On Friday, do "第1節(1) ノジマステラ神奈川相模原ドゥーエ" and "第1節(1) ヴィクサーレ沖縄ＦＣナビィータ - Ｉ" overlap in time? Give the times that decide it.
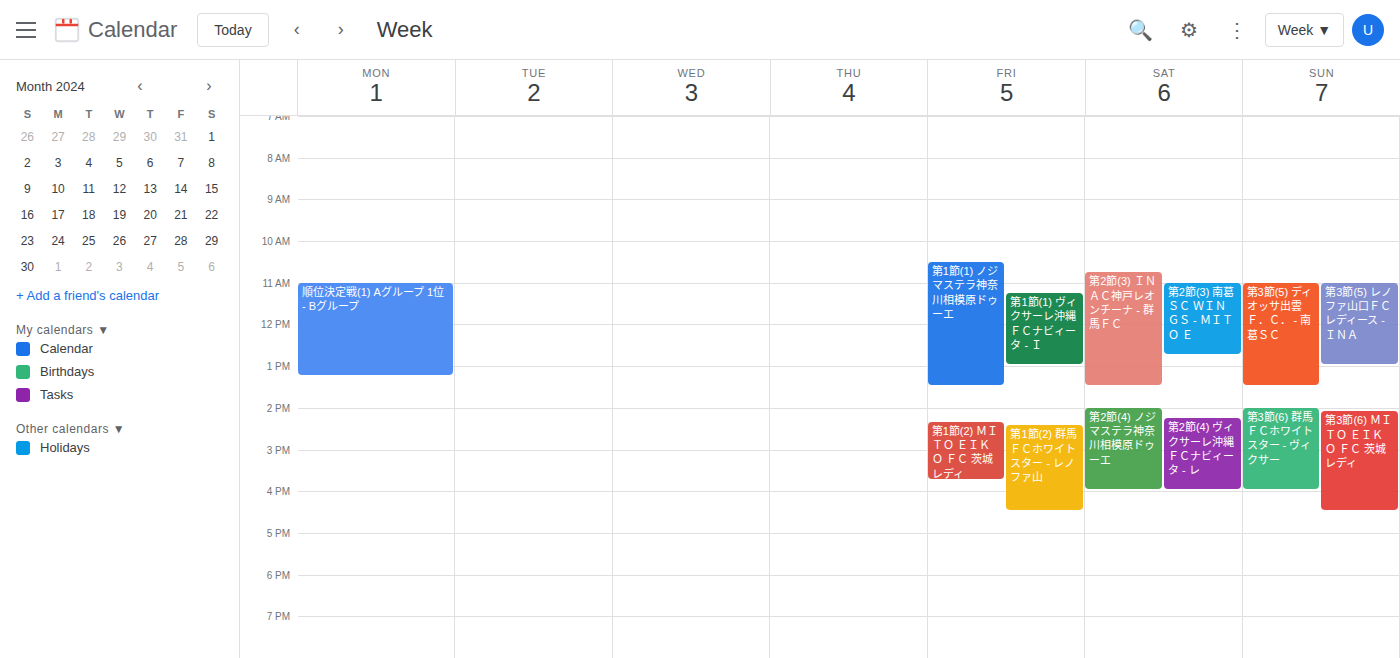
"第1節(1) ヴィクサーレ沖縄ＦＣナビィータ - Ｉ" runs 11:15 to 13:00, inside "第1節(1) ノジマステラ神奈川相模原ドゥーエ" -- they overlap.